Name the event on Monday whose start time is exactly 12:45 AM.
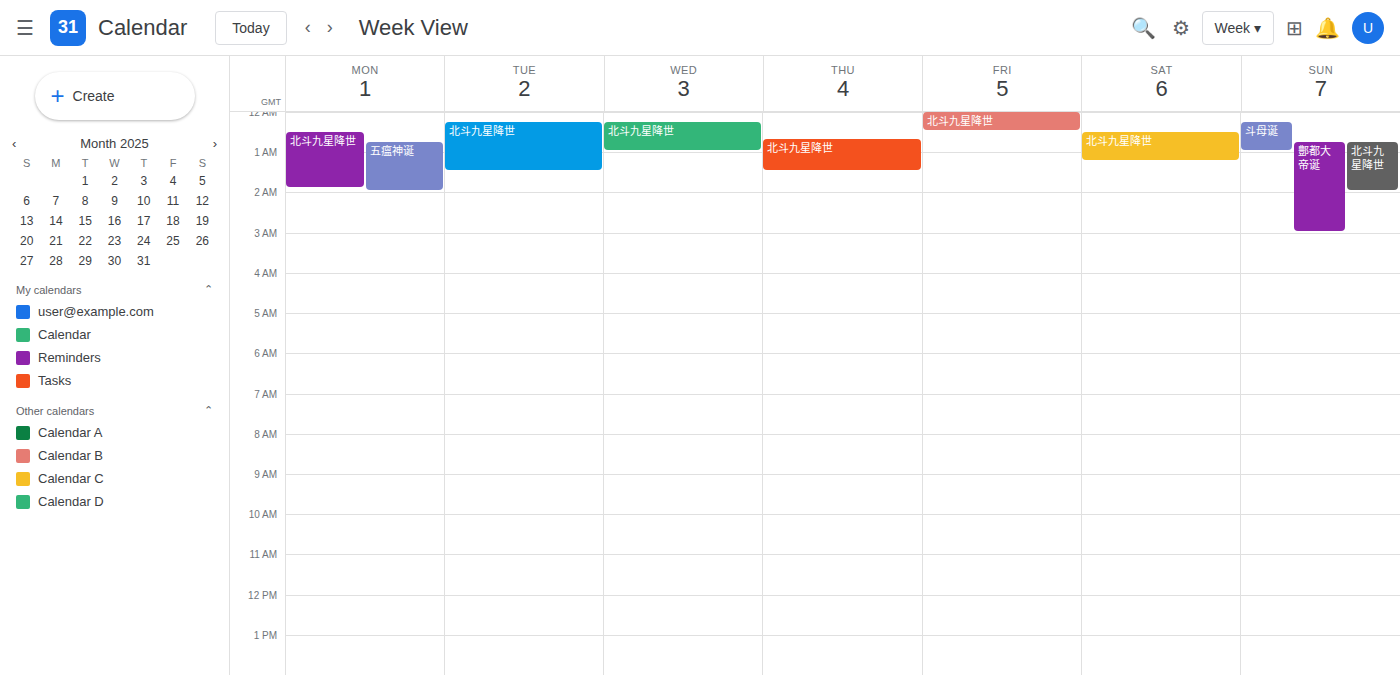
"五瘟神诞"